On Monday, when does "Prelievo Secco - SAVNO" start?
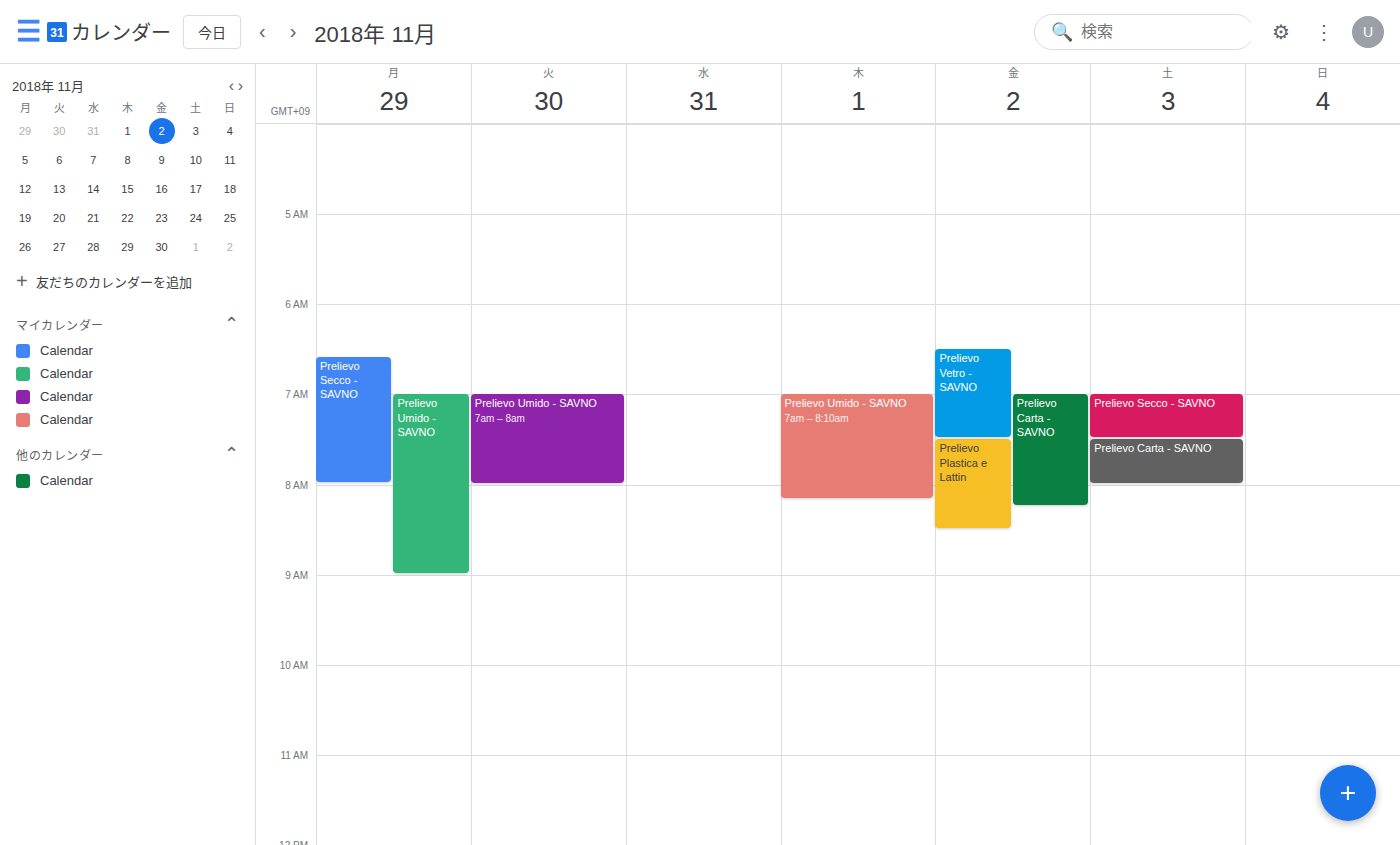
6:35 AM